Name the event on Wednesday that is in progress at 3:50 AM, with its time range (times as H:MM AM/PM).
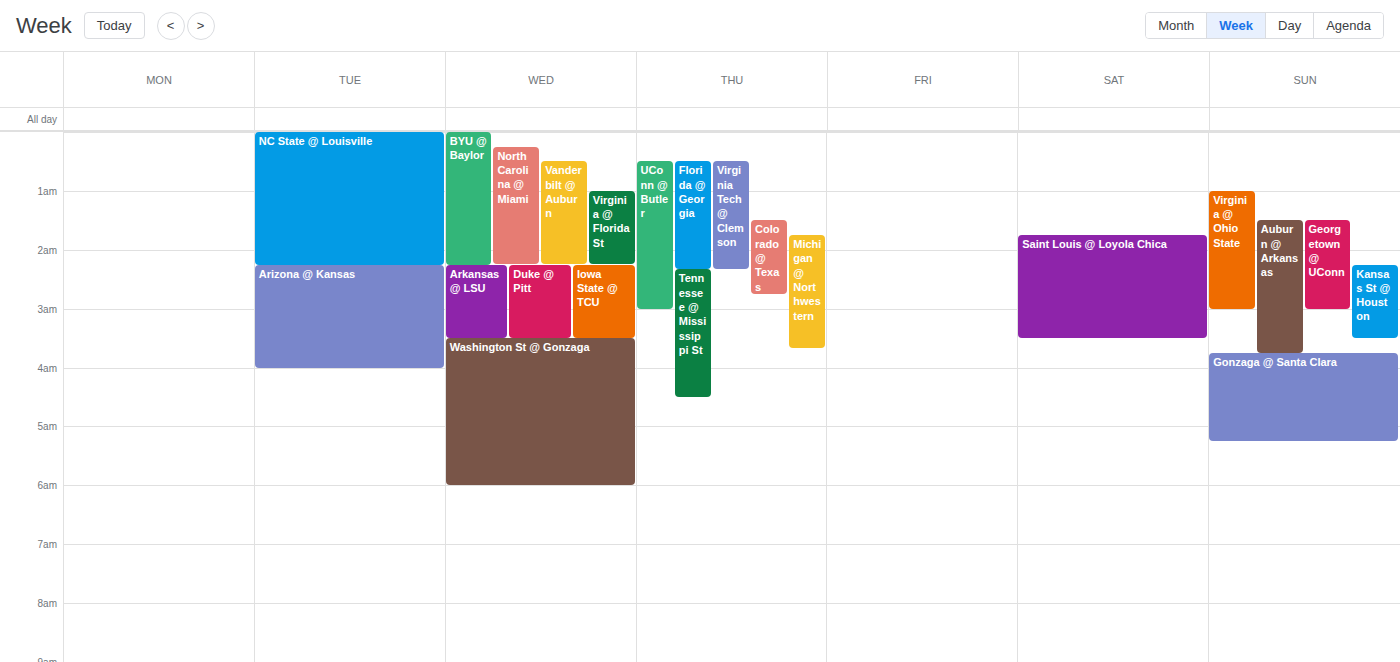
"Washington St @ Gonzaga", 3:30 AM to 6:00 AM